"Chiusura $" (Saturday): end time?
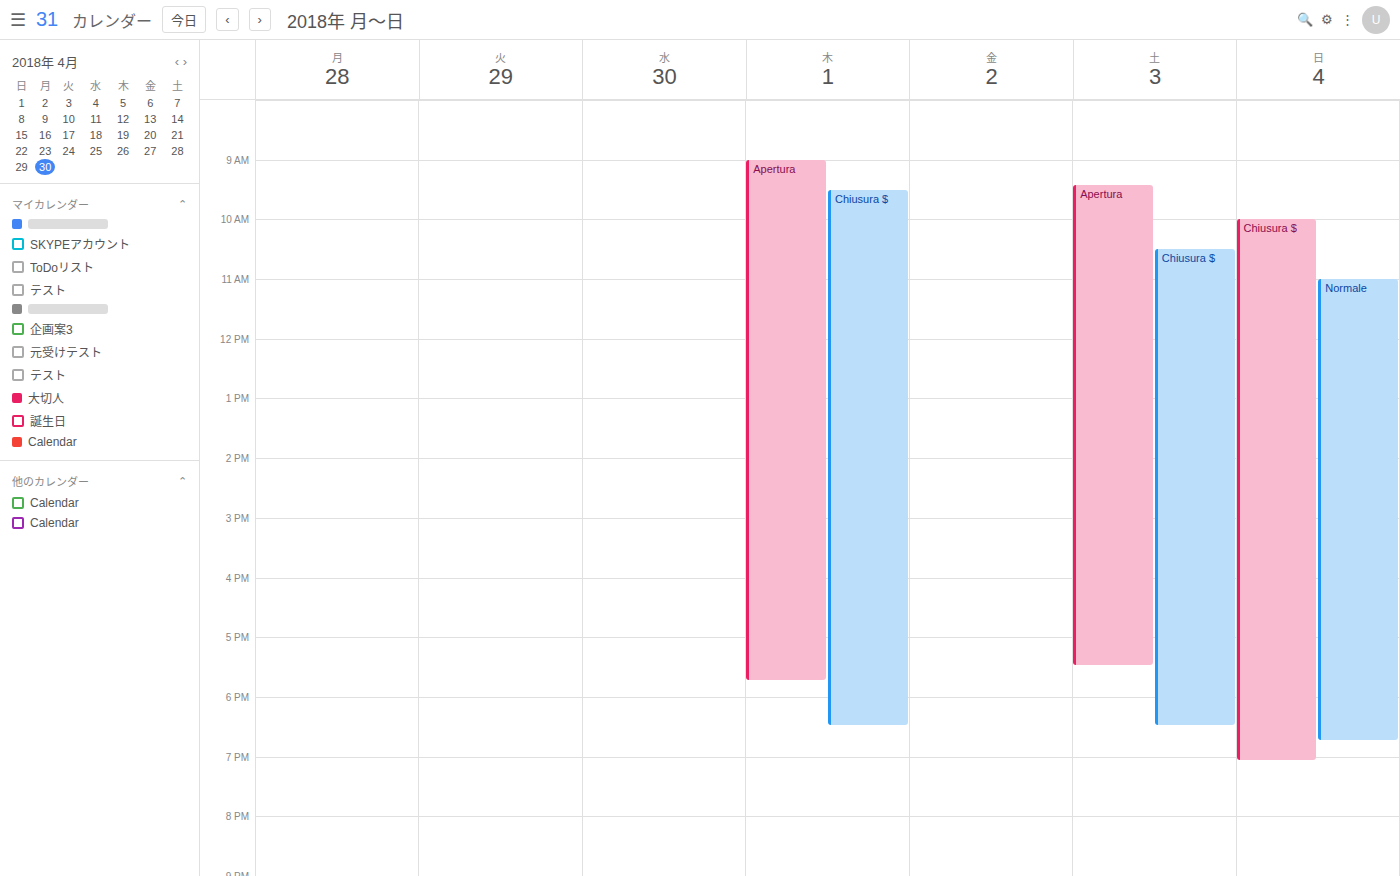
6:30 PM